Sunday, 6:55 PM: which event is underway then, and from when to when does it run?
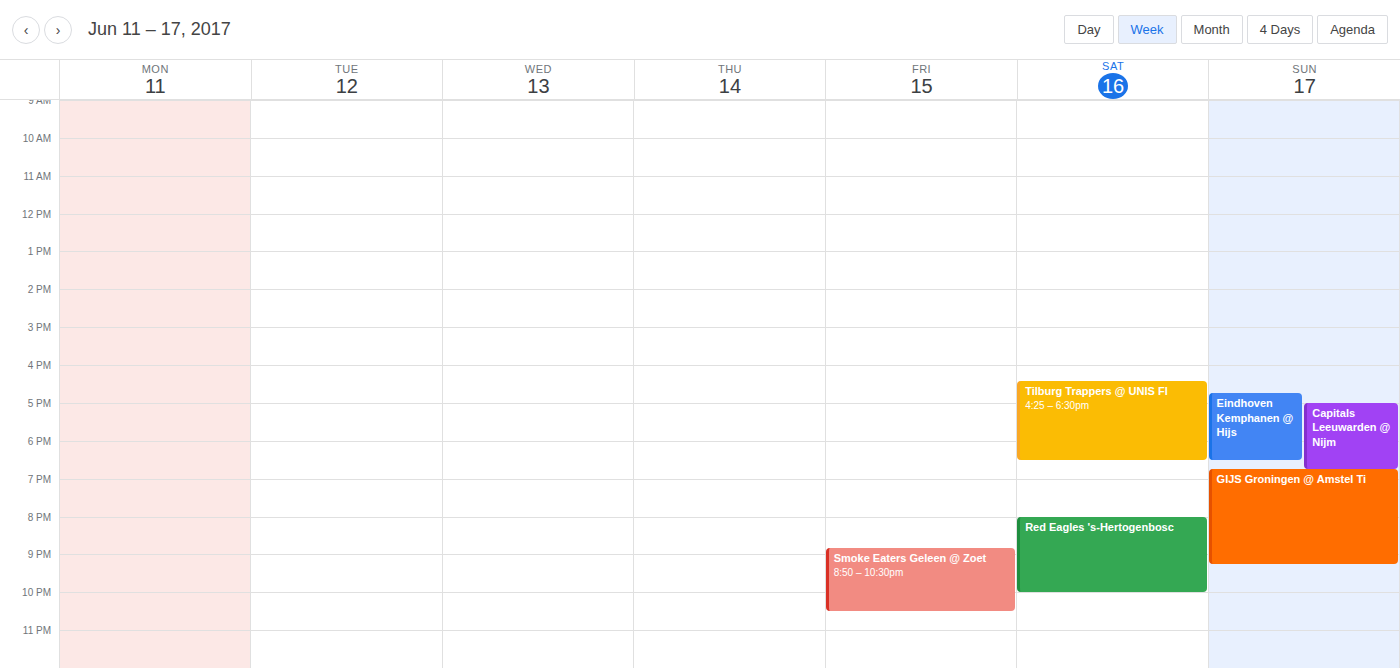
"GIJS Groningen @ Amstel Ti", 6:45 PM to 9:15 PM